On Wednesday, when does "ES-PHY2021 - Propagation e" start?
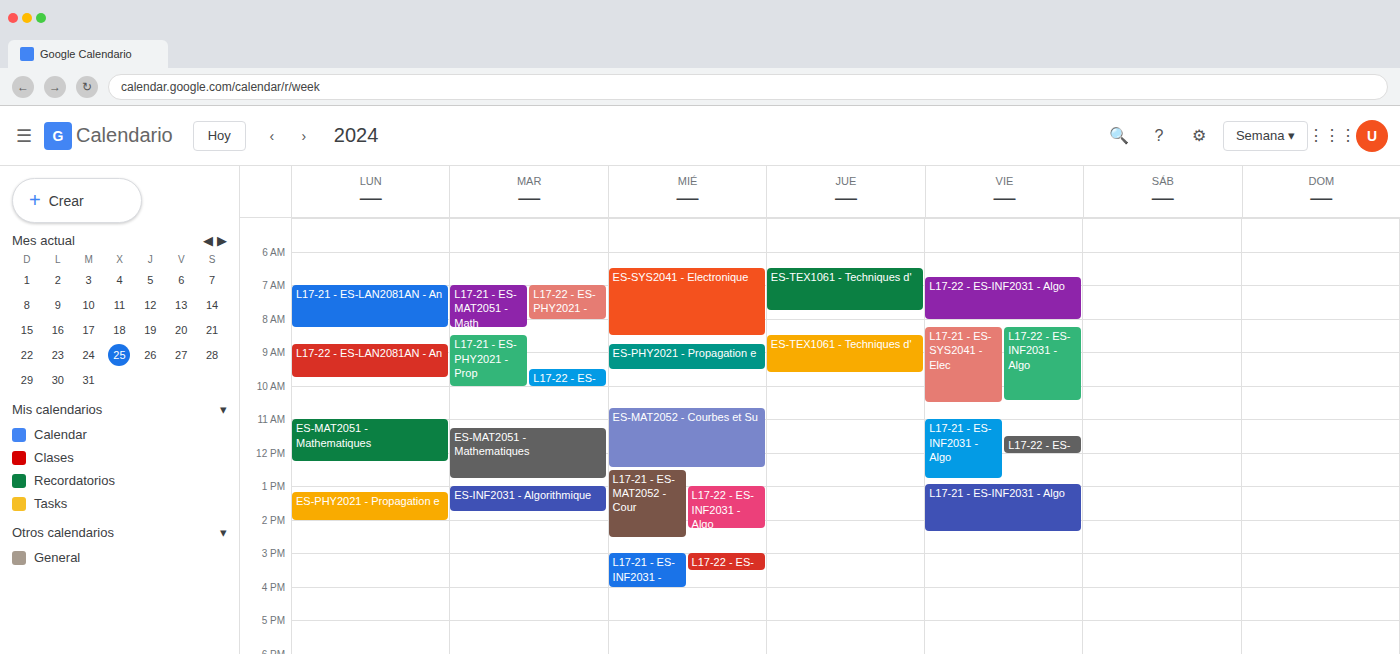
08:45